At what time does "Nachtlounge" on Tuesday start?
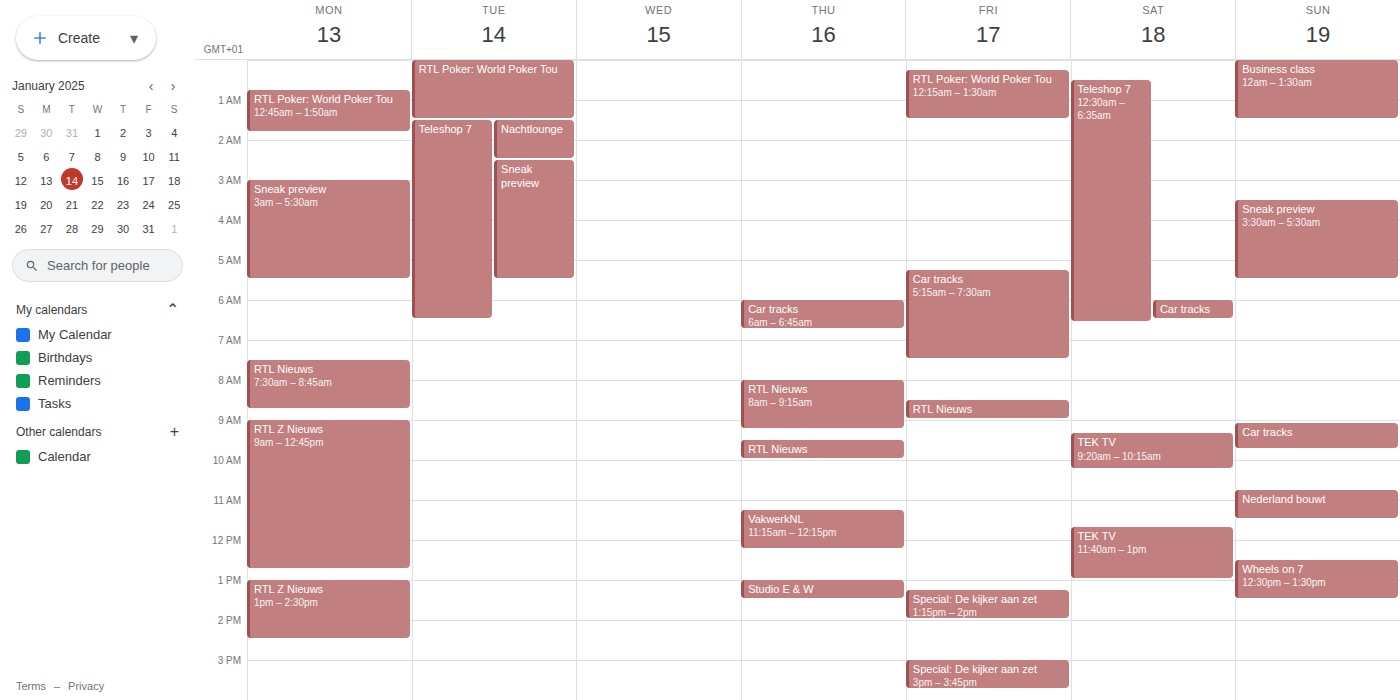
1:30 AM